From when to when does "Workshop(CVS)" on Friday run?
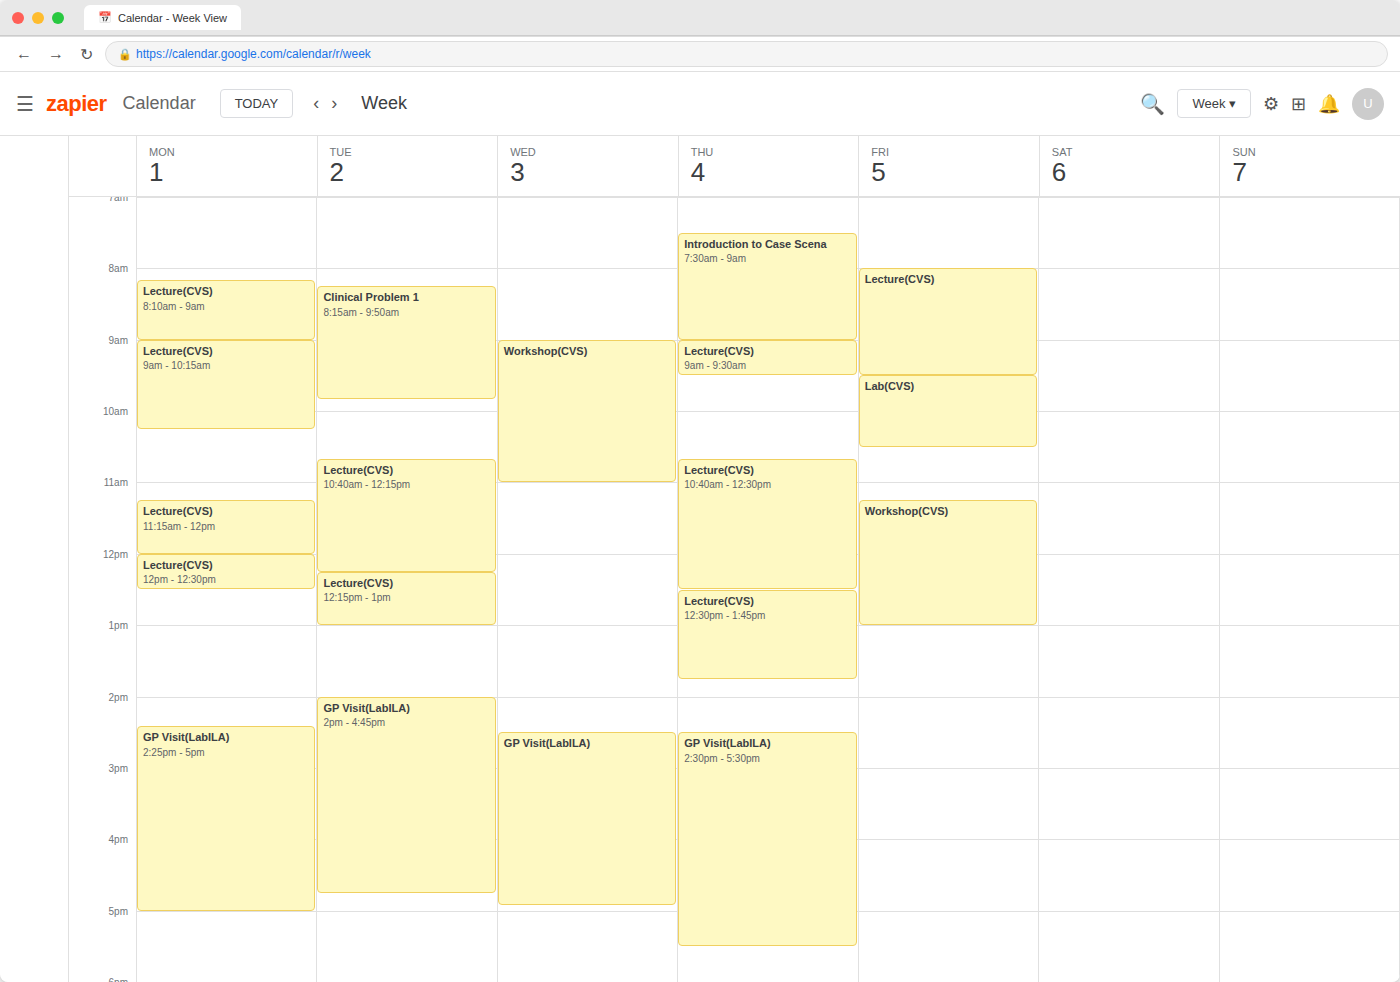
11:15 AM to 1:00 PM